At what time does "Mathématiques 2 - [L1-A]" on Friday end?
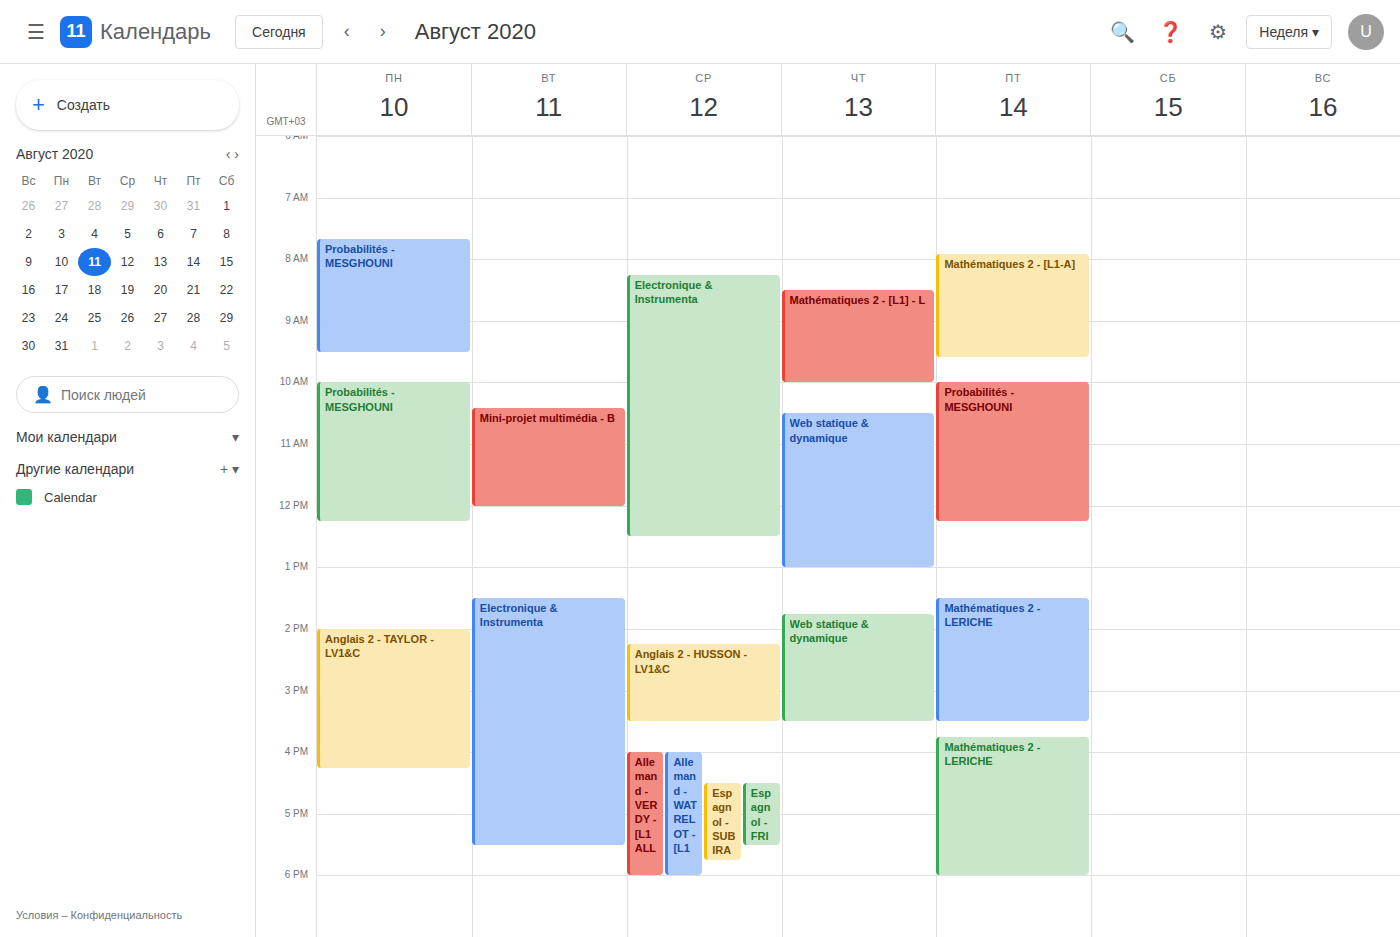
9:35 AM